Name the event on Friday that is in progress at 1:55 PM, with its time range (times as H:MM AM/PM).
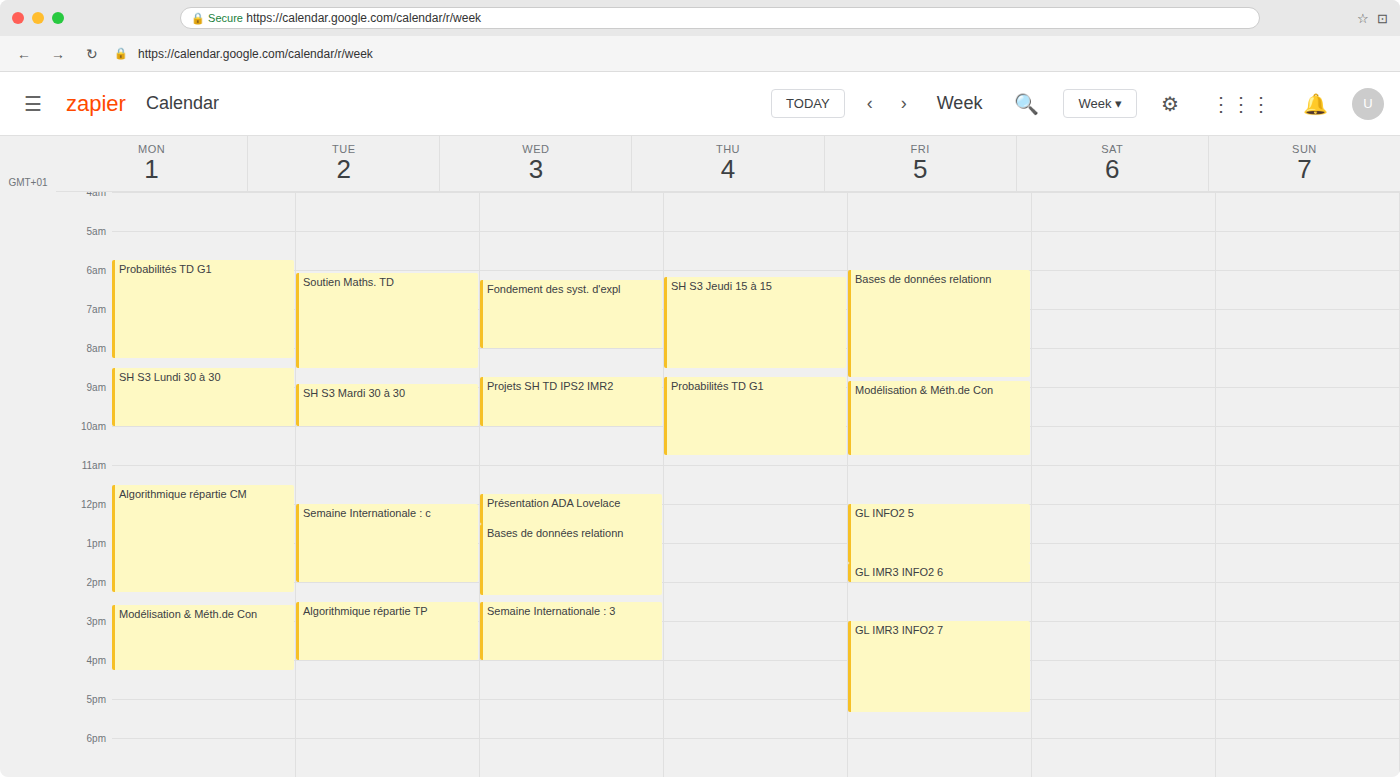
"GL IMR3 INFO2 6", 1:30 PM to 2:00 PM